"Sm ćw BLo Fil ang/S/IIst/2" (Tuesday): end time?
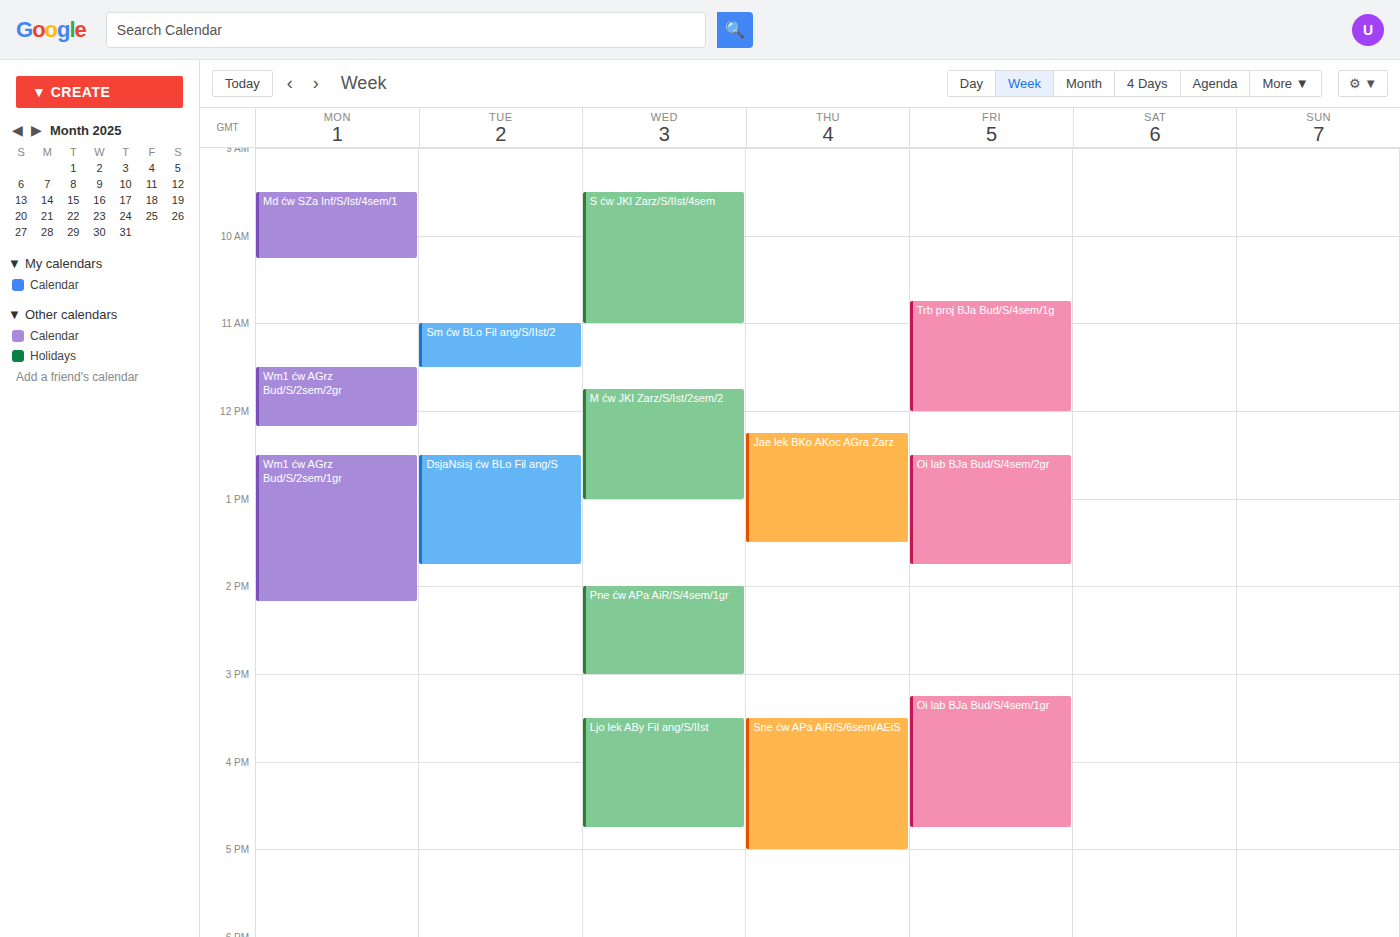
11:30 AM